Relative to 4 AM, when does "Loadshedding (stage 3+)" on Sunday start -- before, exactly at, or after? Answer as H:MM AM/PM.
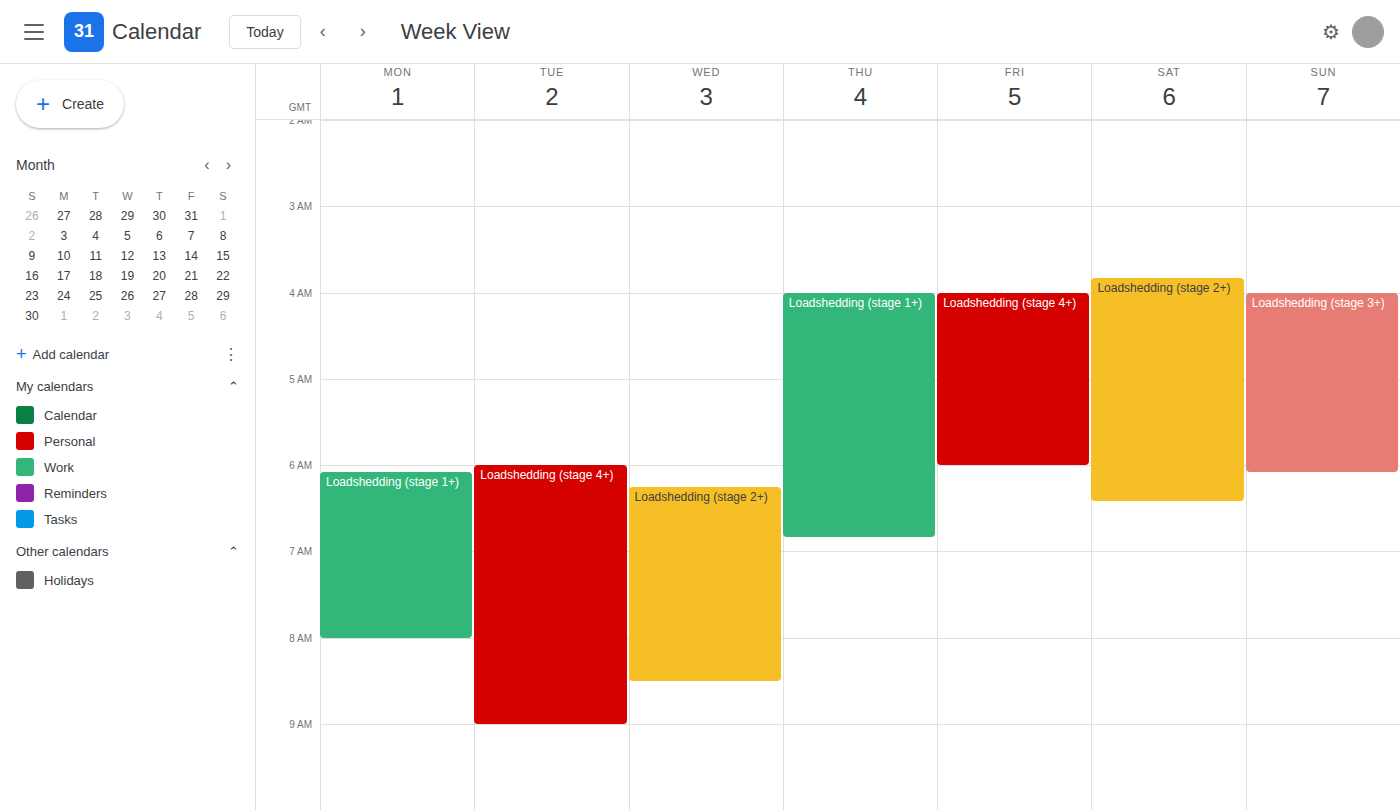
4:00 AM -- exactly at 4 AM, on the 4 AM line.